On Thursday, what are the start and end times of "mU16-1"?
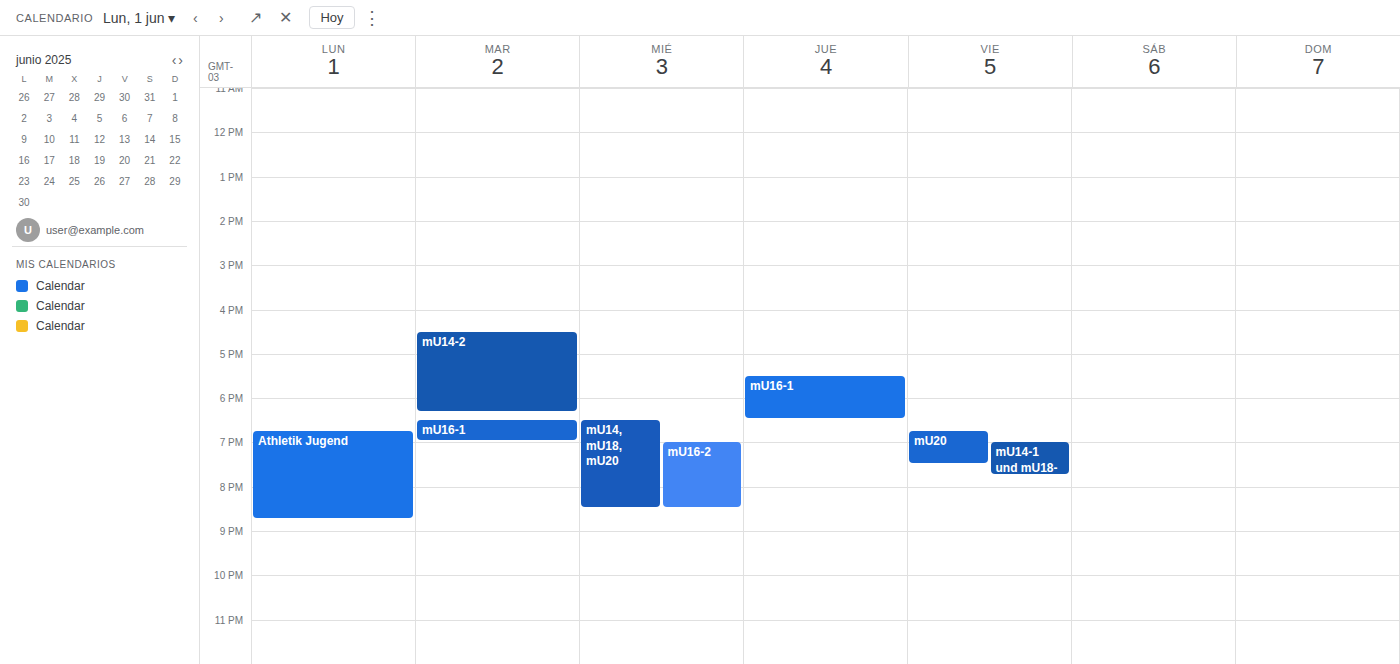
5:30 PM to 6:30 PM